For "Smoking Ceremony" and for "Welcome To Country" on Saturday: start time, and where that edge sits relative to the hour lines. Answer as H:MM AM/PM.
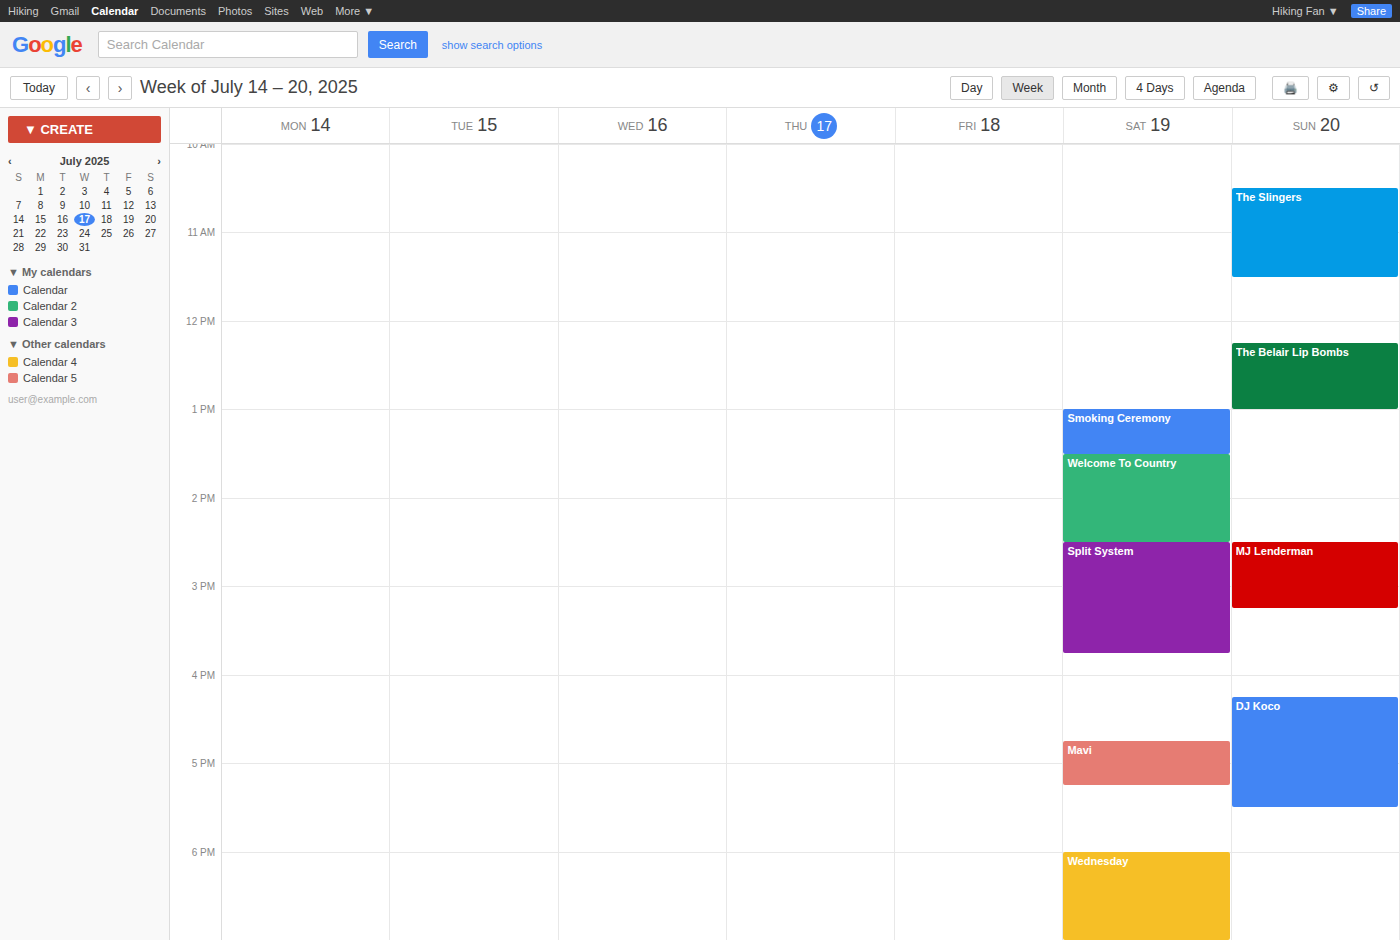
"Smoking Ceremony": 1:00 PM, exactly on the 1 PM line. "Welcome To Country": 1:30 PM, halfway between the 1 PM and 2 PM lines.